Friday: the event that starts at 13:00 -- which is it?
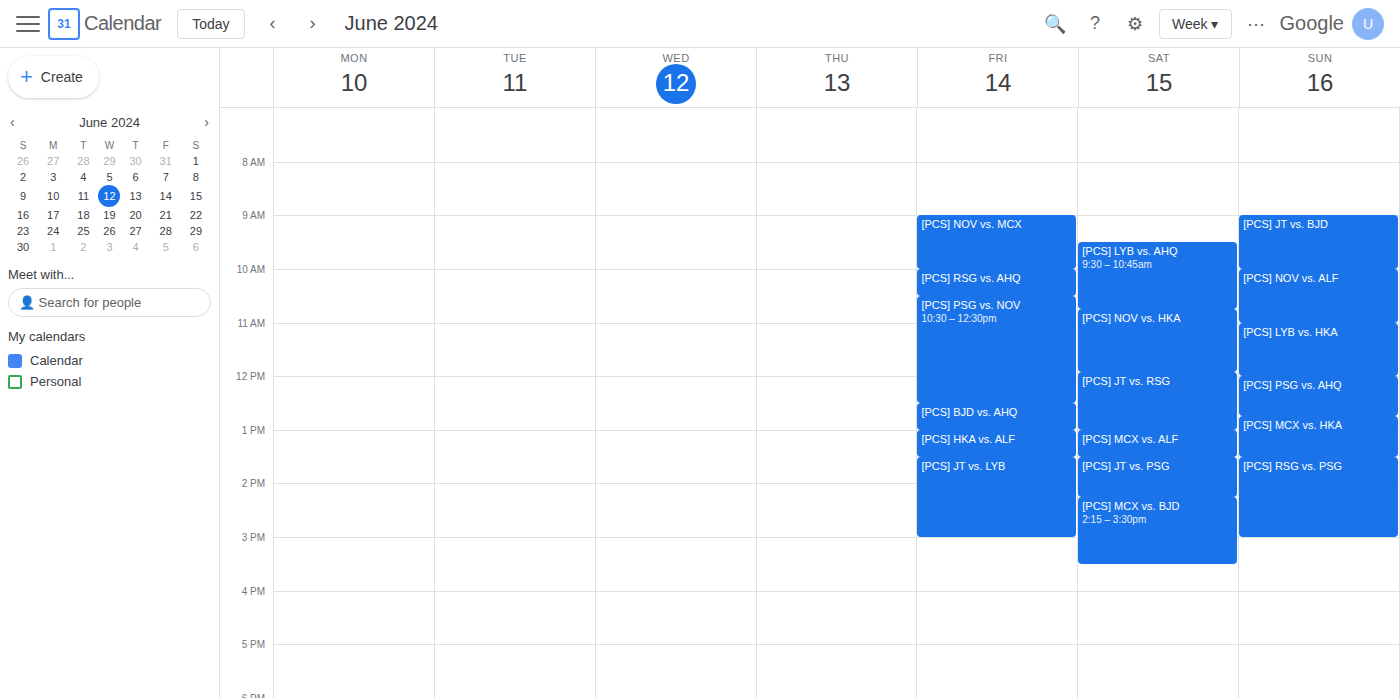
"[PCS] HKA vs. ALF"